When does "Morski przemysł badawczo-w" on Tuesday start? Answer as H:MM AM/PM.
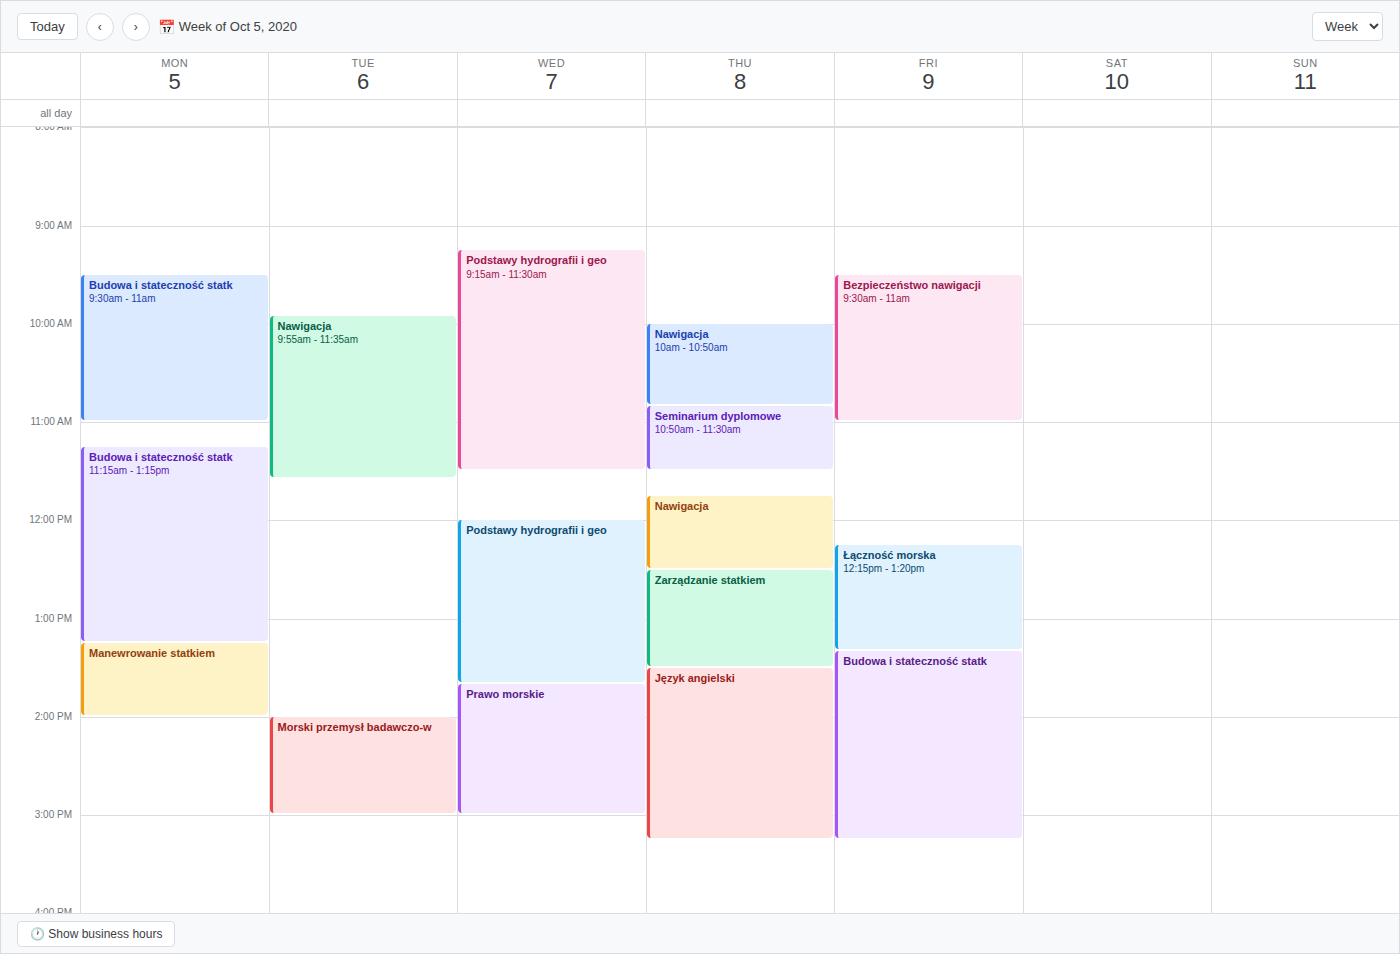
2:00 PM